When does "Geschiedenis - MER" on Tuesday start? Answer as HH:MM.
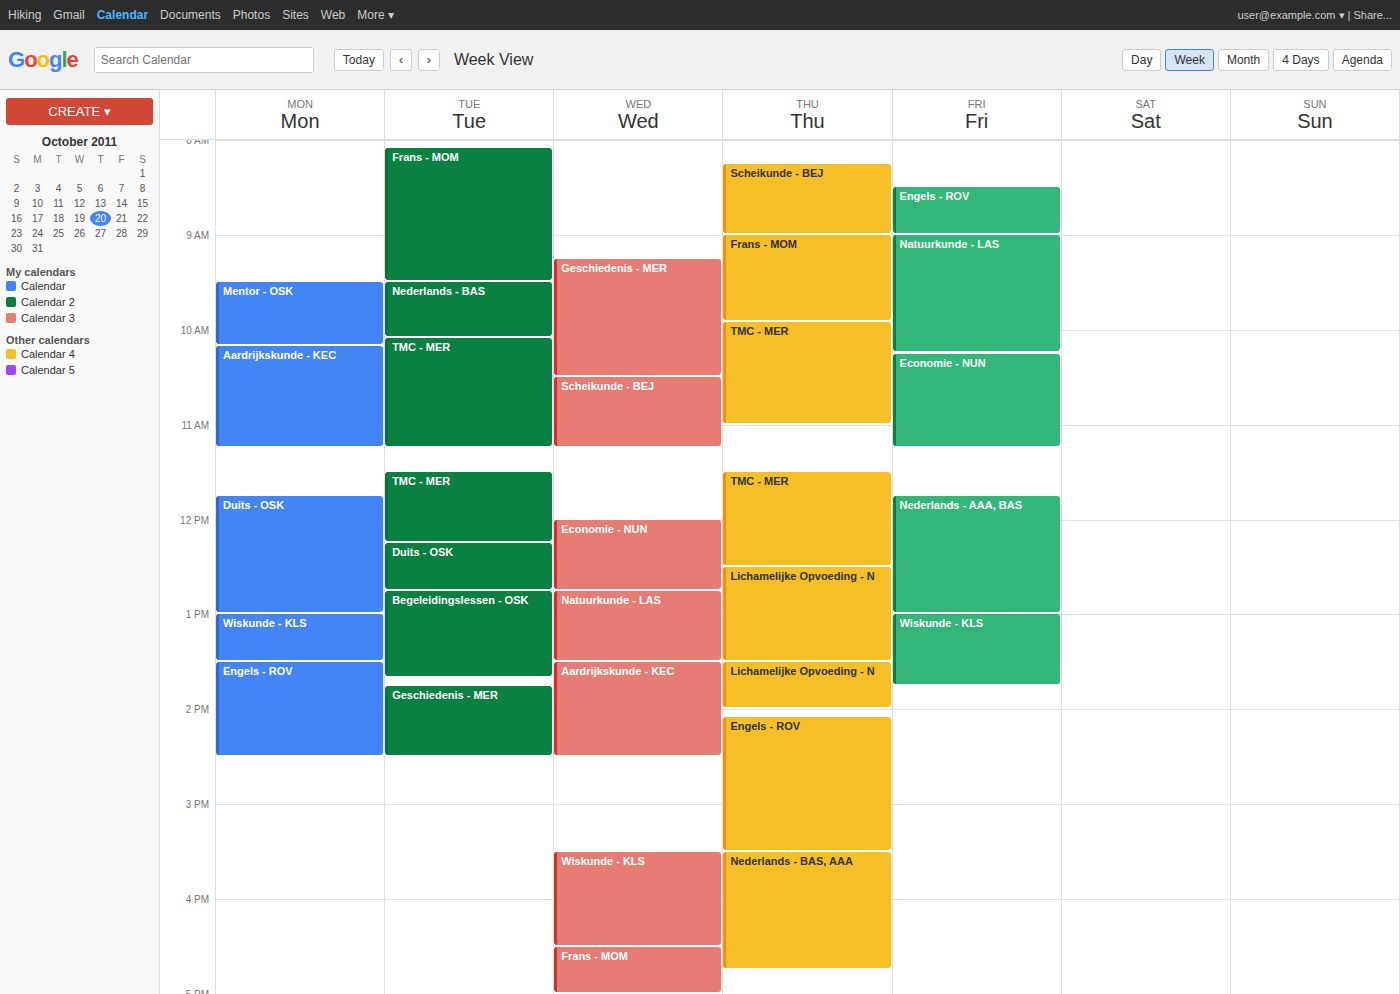
13:45